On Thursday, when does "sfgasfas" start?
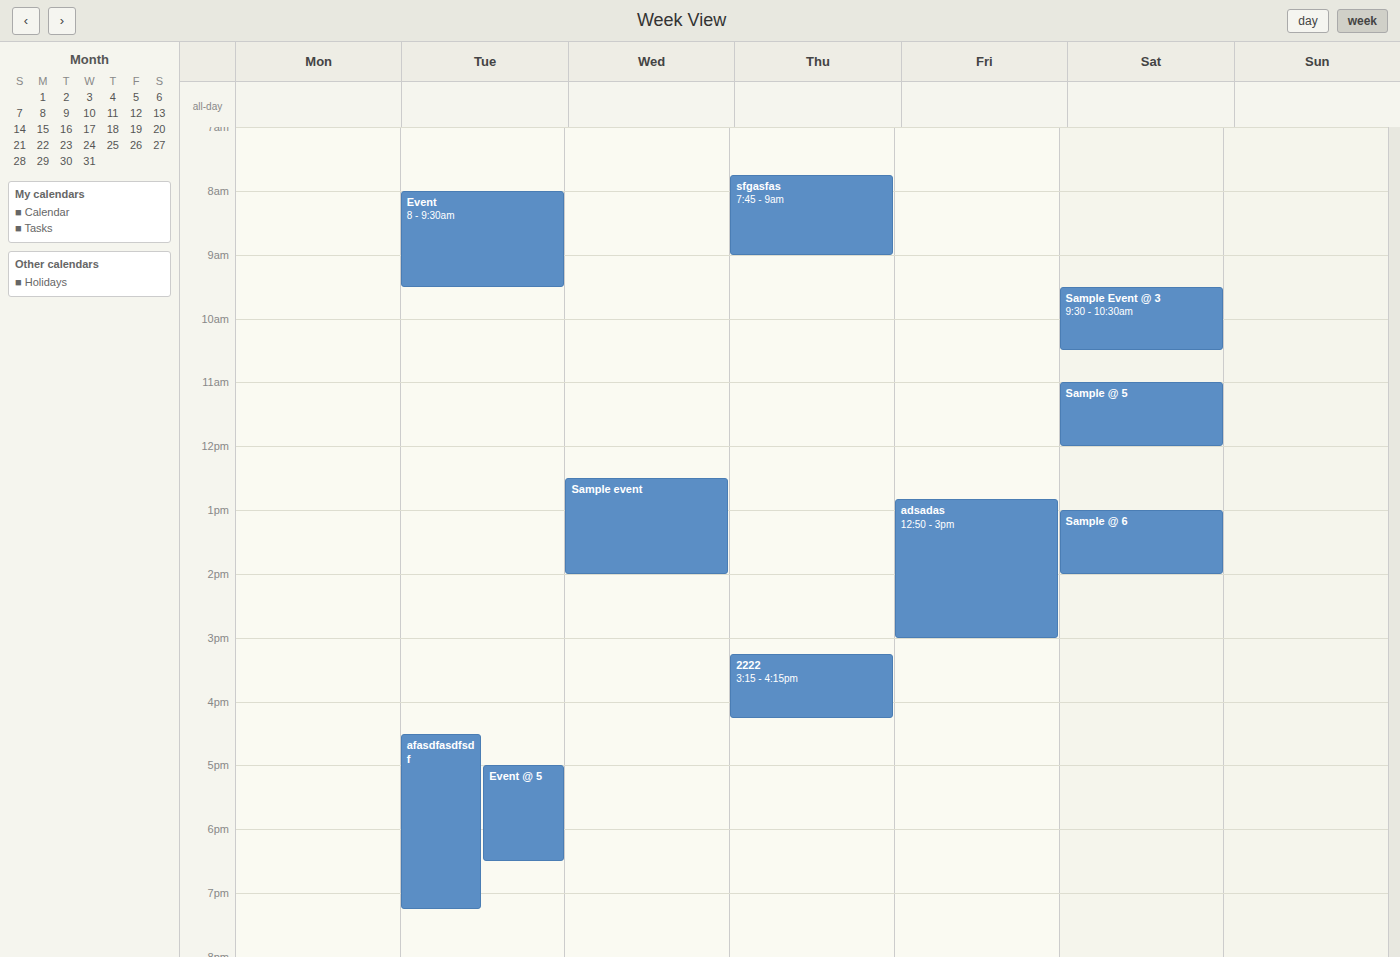
7:45 AM